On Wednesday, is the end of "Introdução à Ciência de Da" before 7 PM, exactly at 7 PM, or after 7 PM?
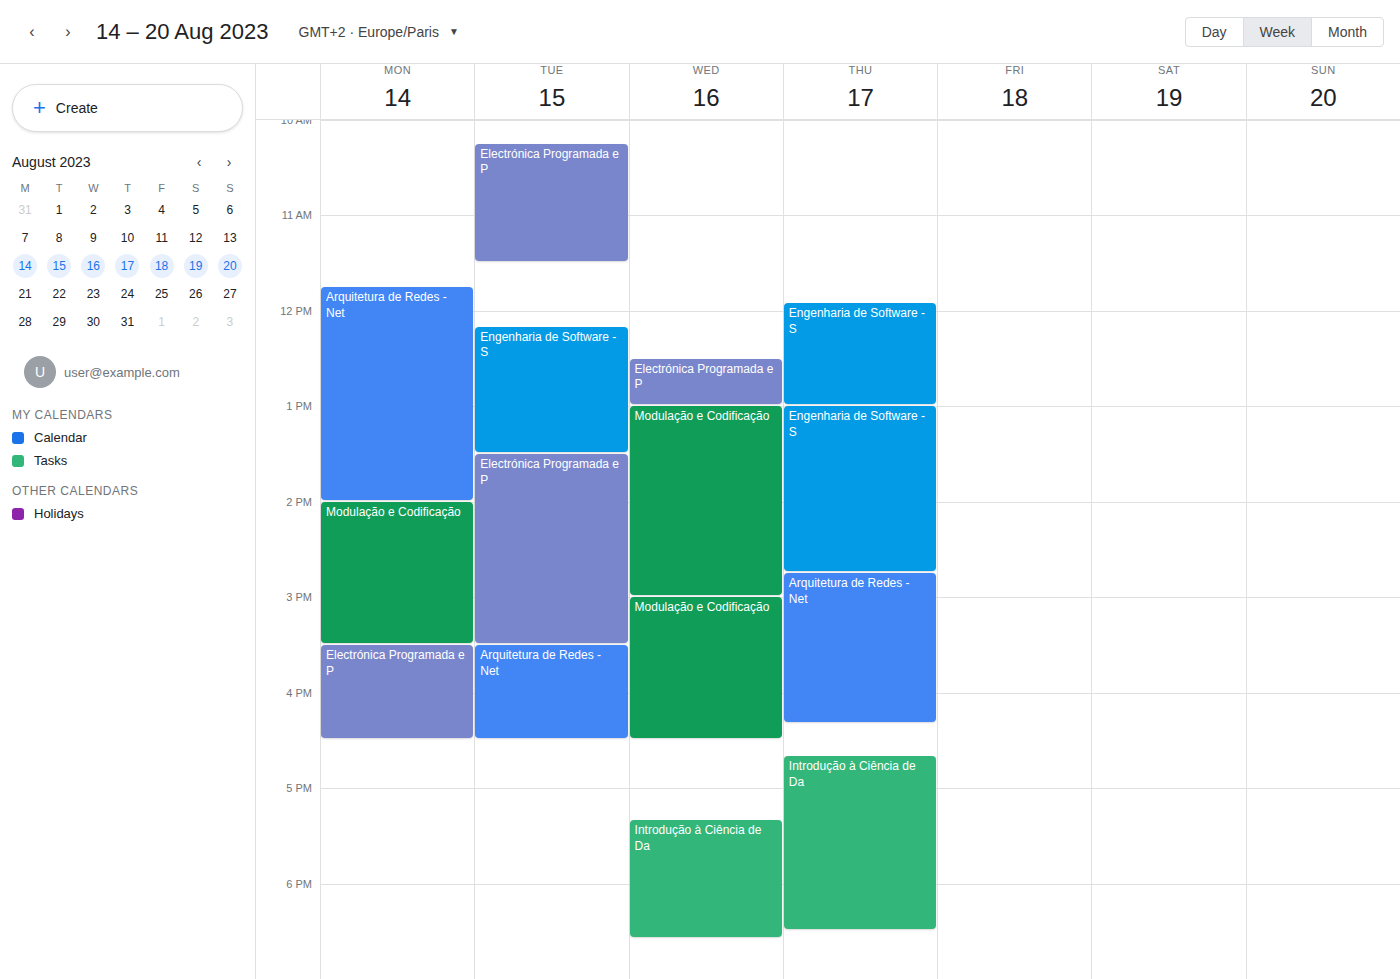
6:35 PM -- before 7 PM, 25 minutes above the 7 PM line.